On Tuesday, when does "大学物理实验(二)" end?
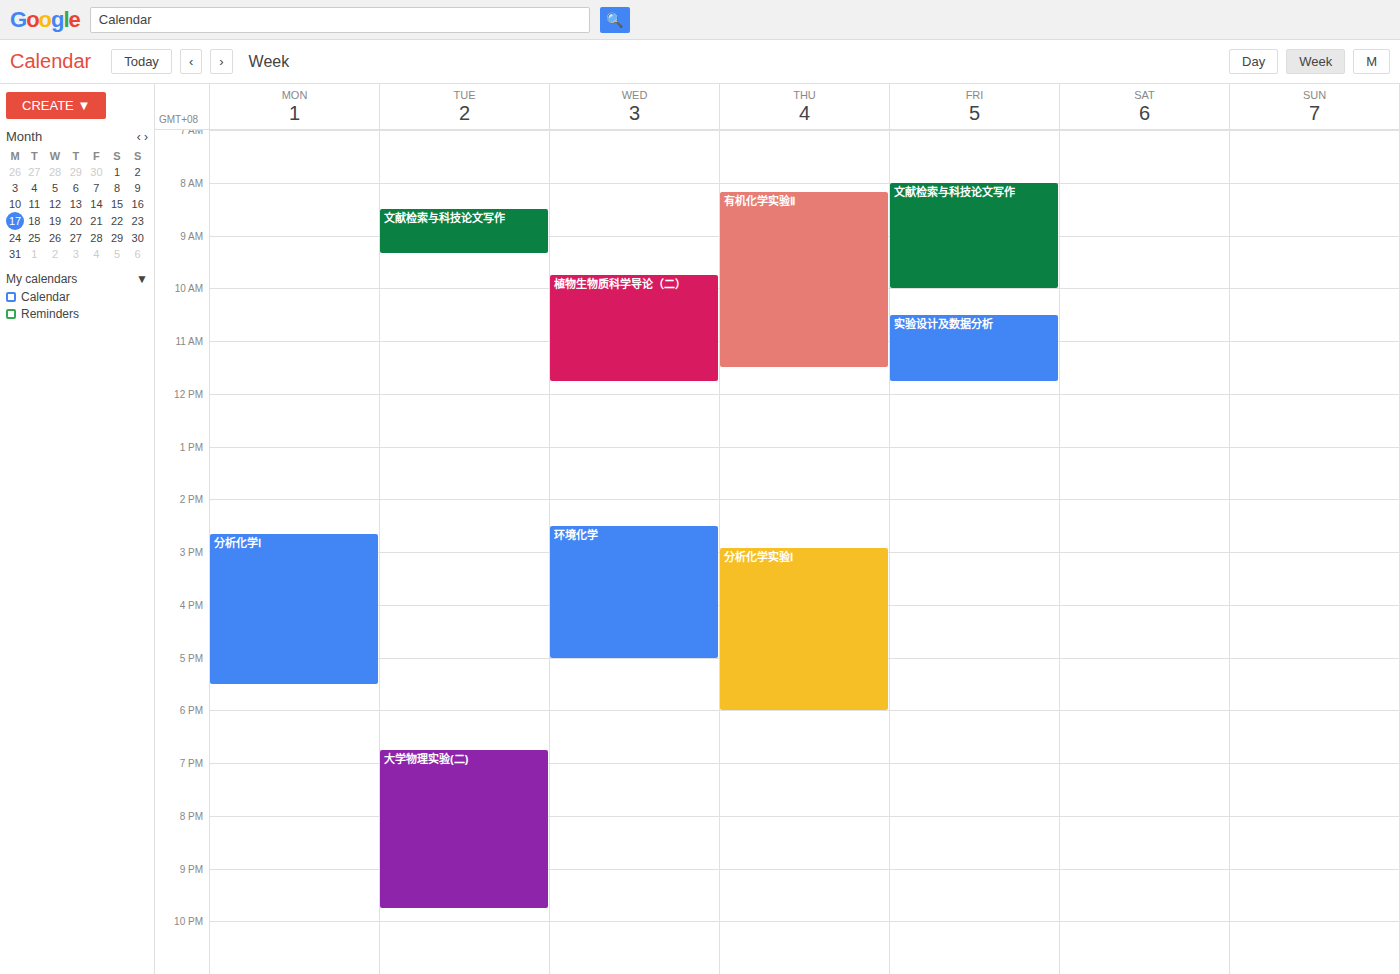
9:45 PM